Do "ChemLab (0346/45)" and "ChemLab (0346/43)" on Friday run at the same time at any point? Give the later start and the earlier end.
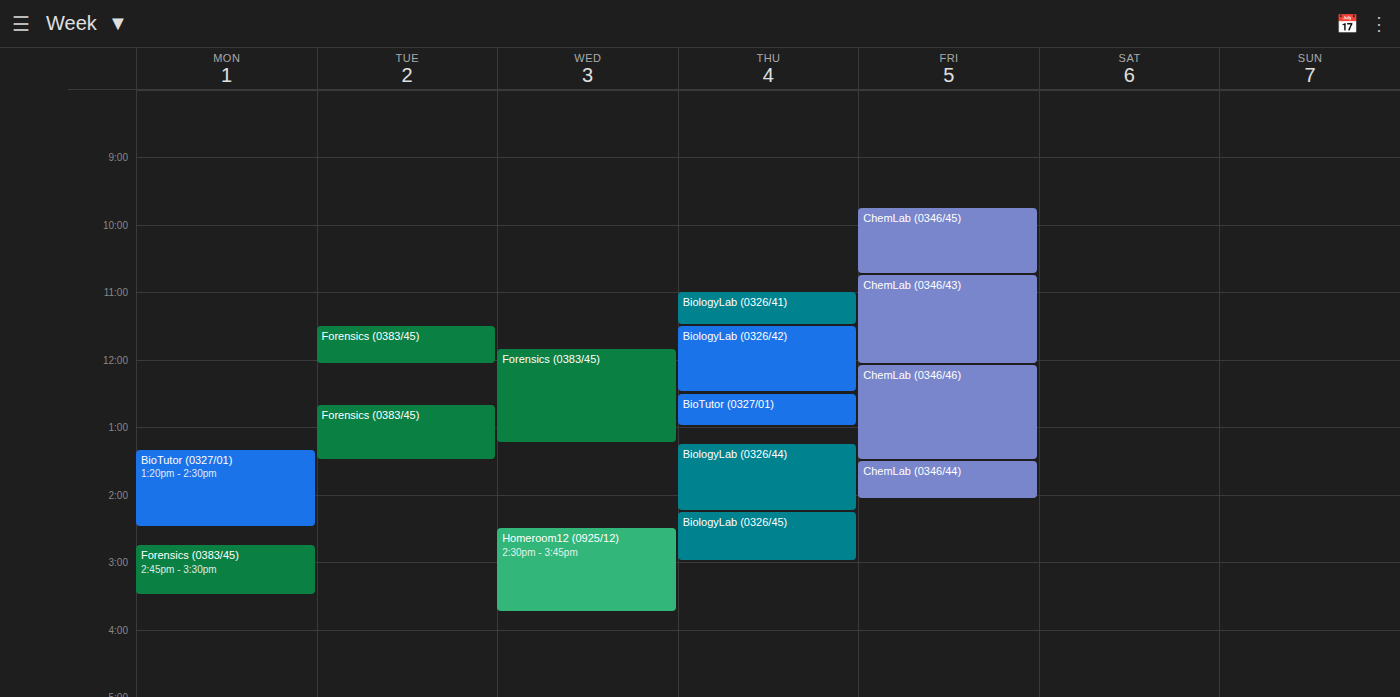
"ChemLab (0346/45)" ends at 10:45 AM, exactly when "ChemLab (0346/43)" starts -- they touch but do not overlap.